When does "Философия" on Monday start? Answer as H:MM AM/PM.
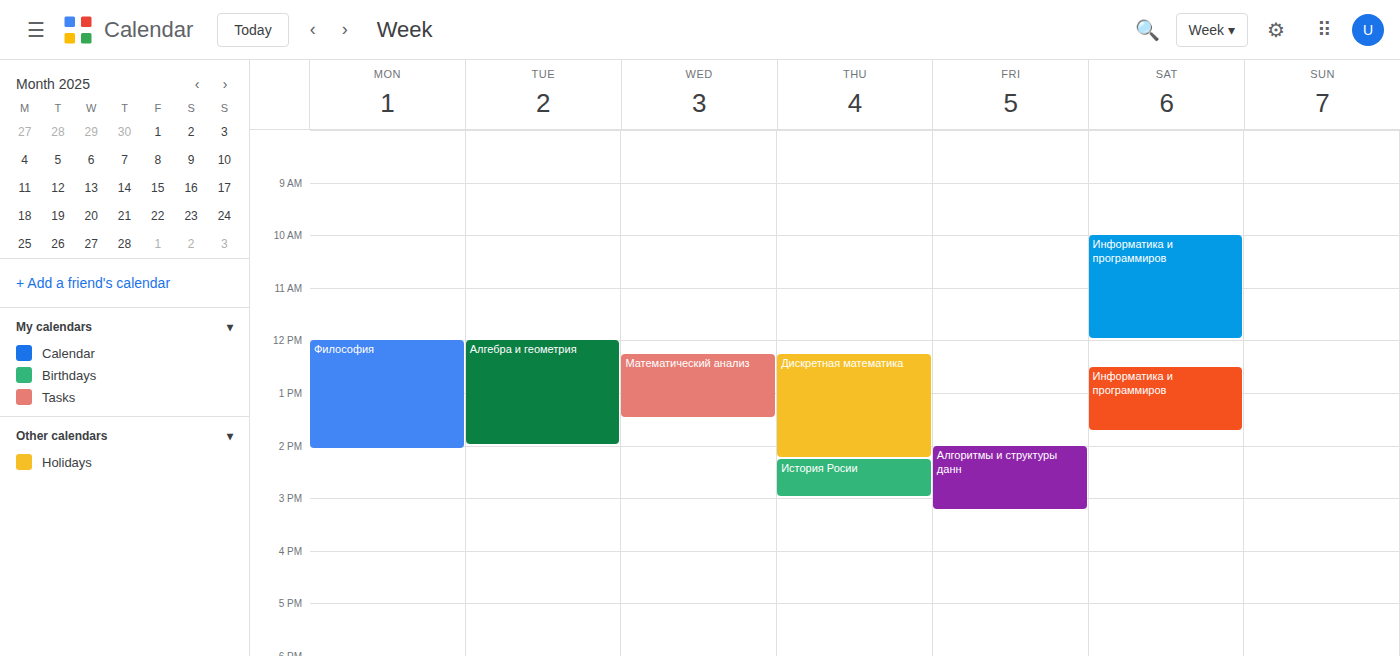
12:00 PM